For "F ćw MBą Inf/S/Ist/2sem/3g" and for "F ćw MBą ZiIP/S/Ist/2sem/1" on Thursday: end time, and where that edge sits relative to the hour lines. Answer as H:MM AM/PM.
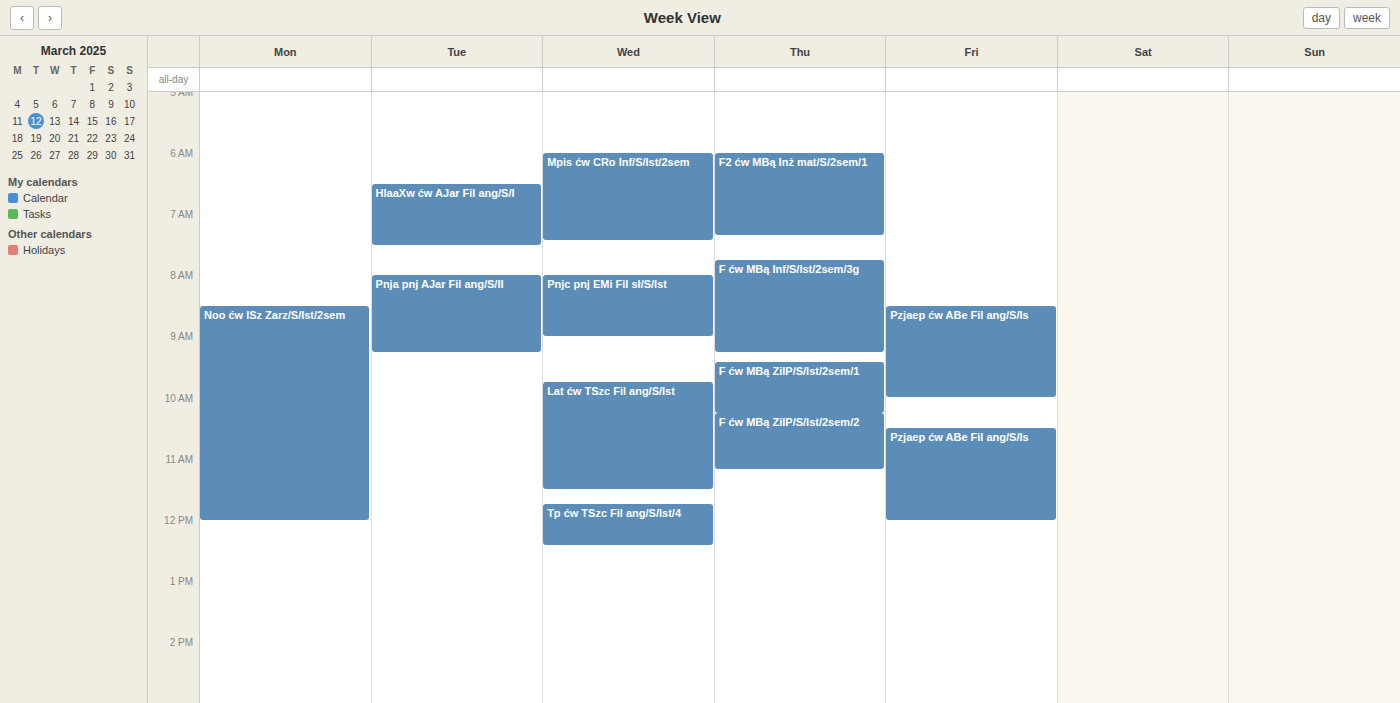
"F ćw MBą Inf/S/Ist/2sem/3g": 9:15 AM, neither: a quarter of the way from the 9 AM line to the 10 AM line. "F ćw MBą ZiIP/S/Ist/2sem/1": 10:15 AM, neither: a quarter of the way from the 10 AM line to the 11 AM line.